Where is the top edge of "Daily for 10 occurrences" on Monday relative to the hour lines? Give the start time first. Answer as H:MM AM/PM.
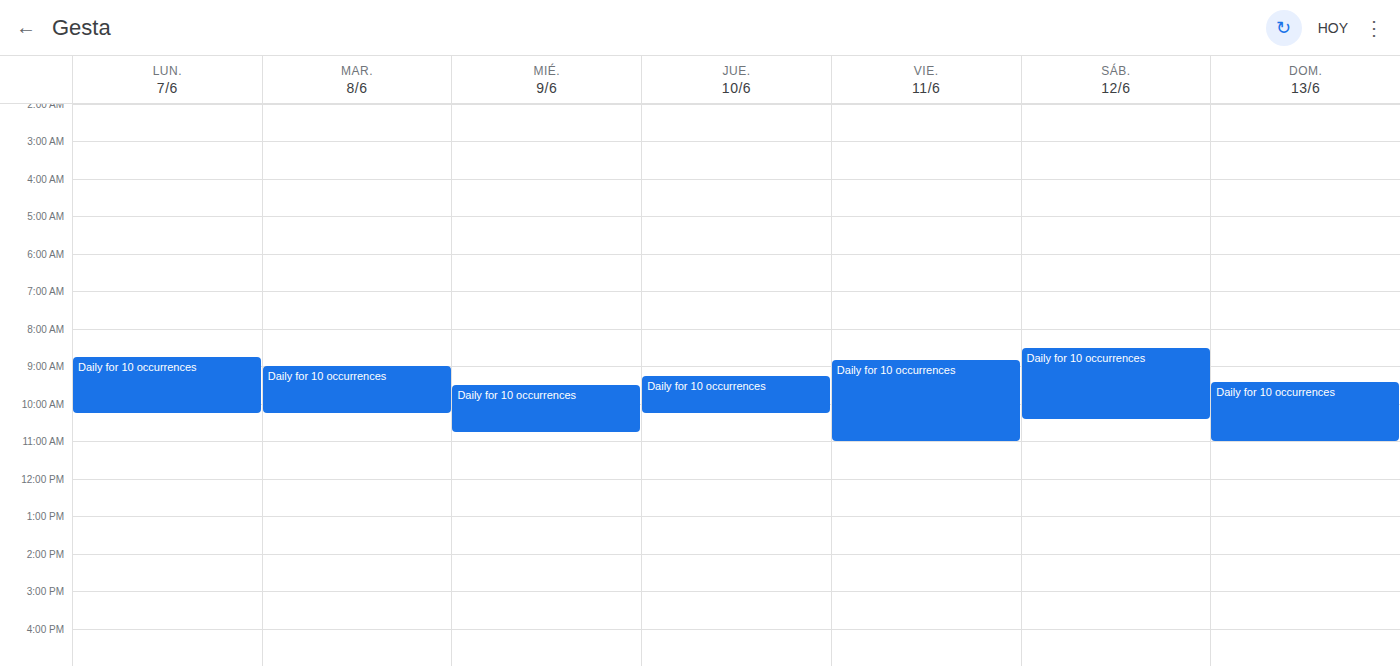
8:45 AM -- neither: three quarters of the way from the 8 AM line to the 9 AM line.